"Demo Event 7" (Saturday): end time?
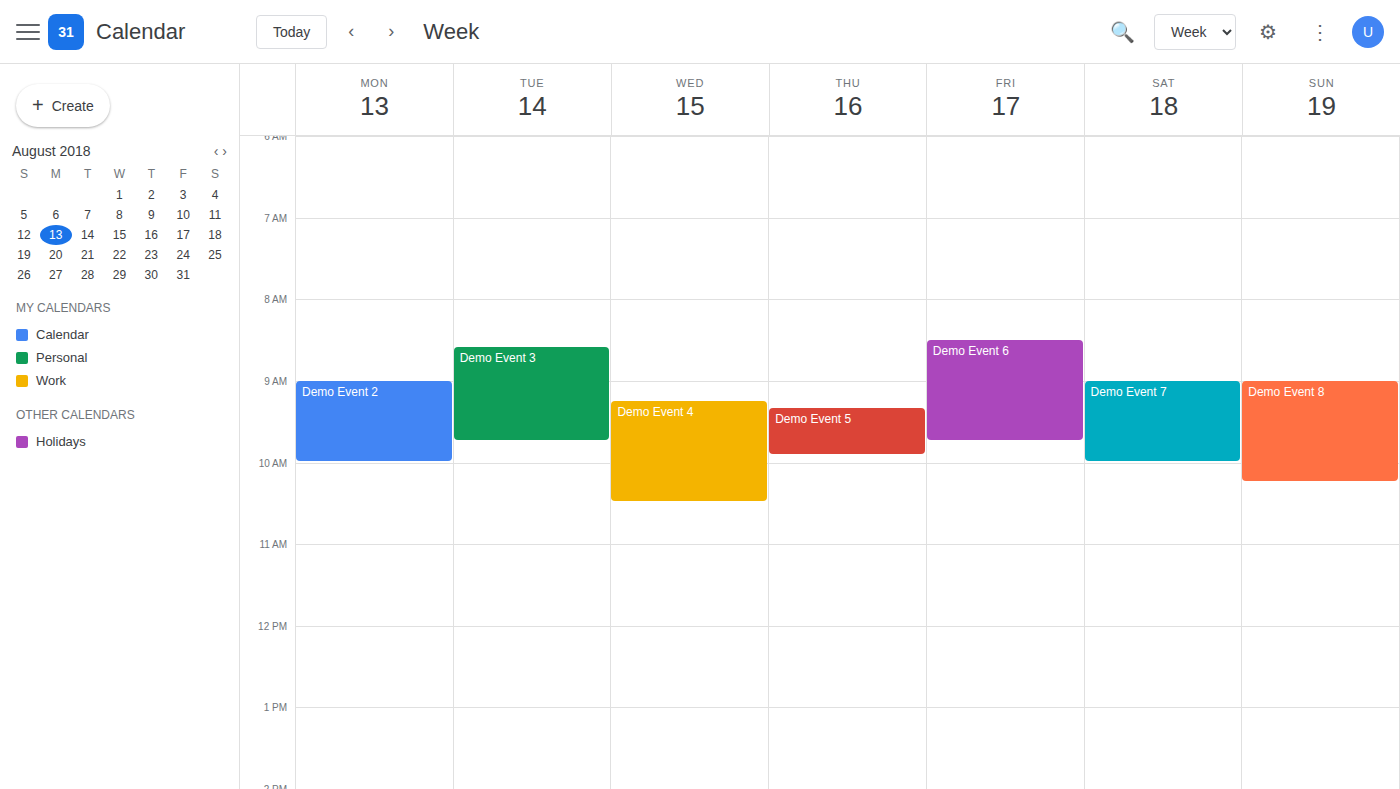
10:00 AM